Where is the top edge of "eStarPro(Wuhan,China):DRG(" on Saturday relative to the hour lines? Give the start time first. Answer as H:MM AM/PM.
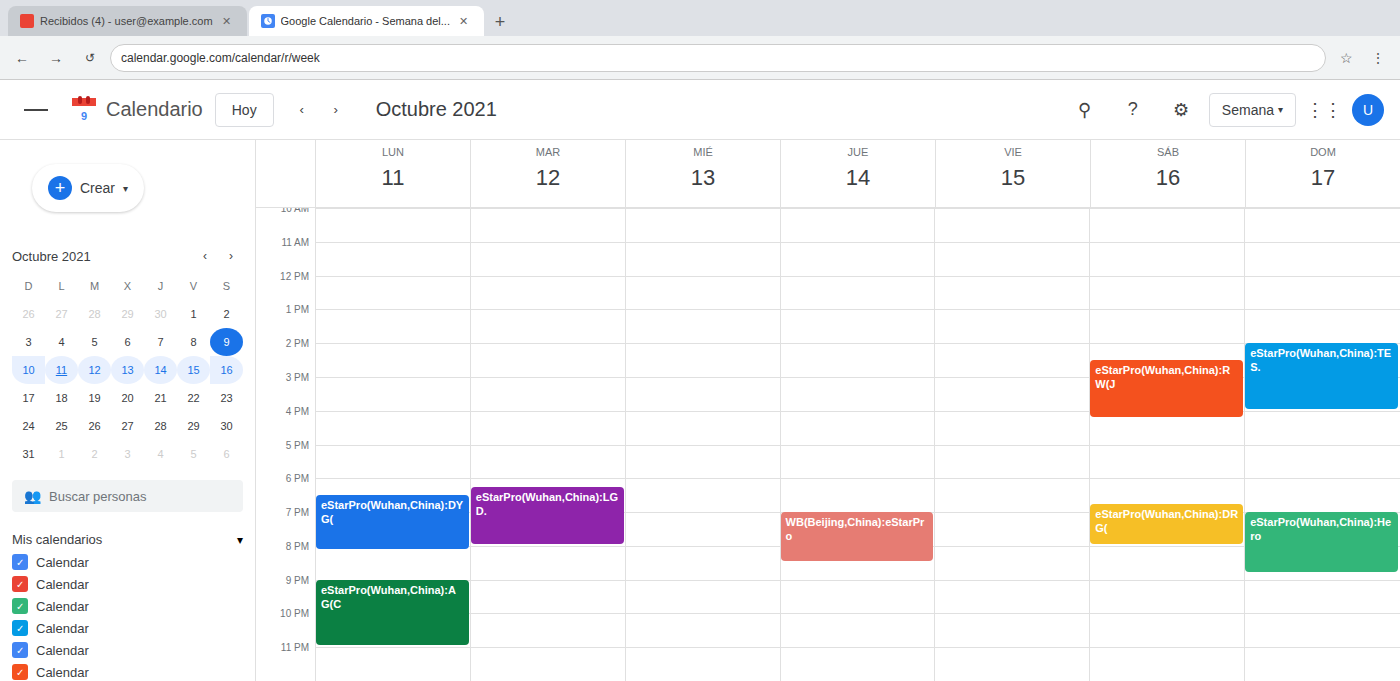
6:45 PM -- neither: three quarters of the way from the 6 PM line to the 7 PM line.